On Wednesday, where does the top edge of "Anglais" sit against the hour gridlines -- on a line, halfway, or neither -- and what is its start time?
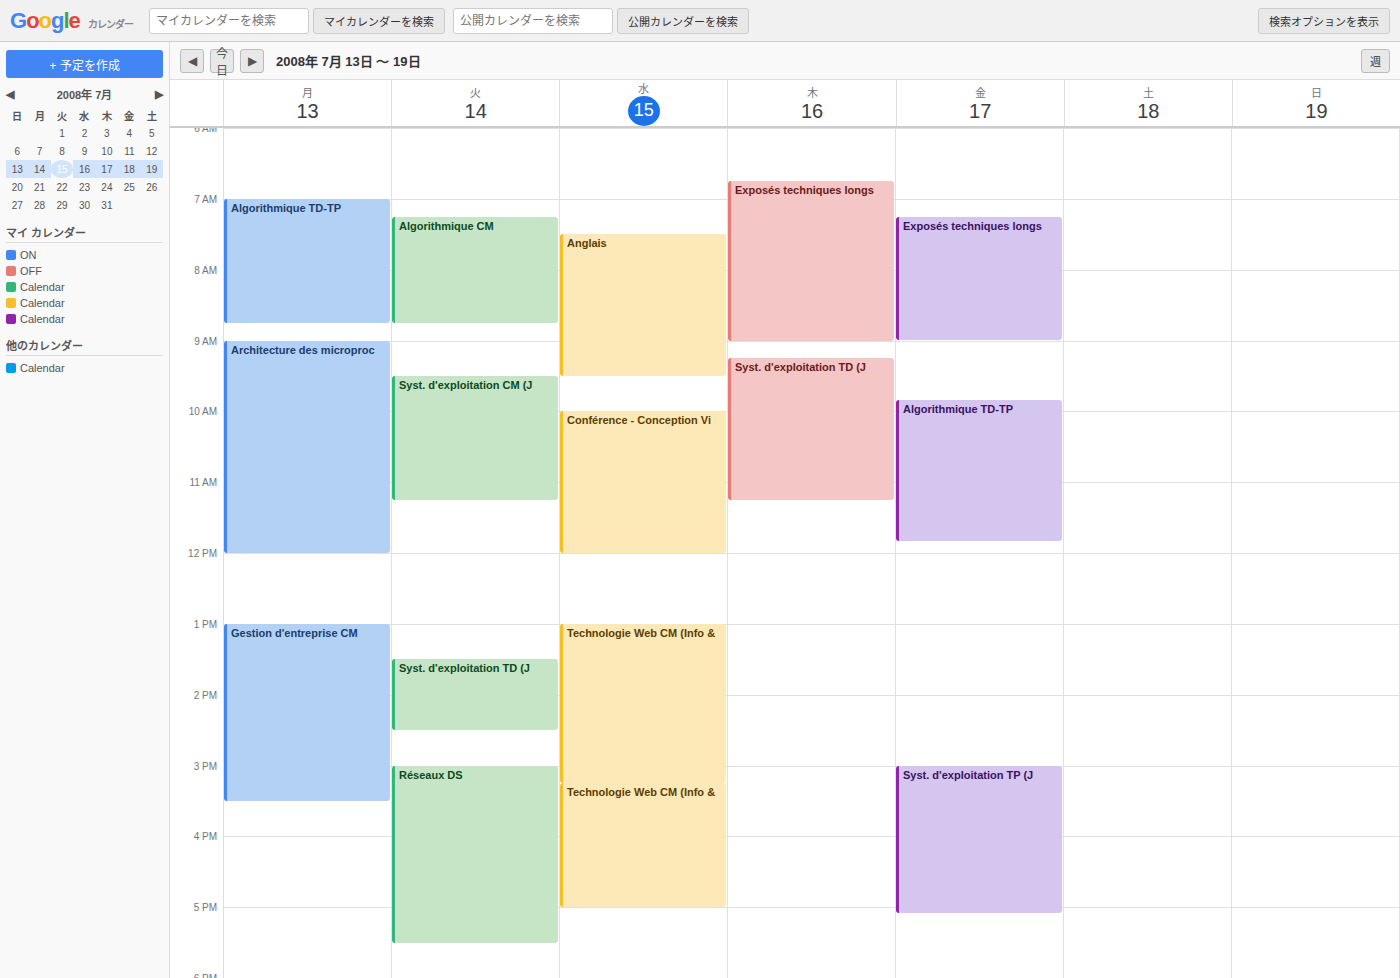
7:30 AM -- halfway between the 7 AM and 8 AM lines.